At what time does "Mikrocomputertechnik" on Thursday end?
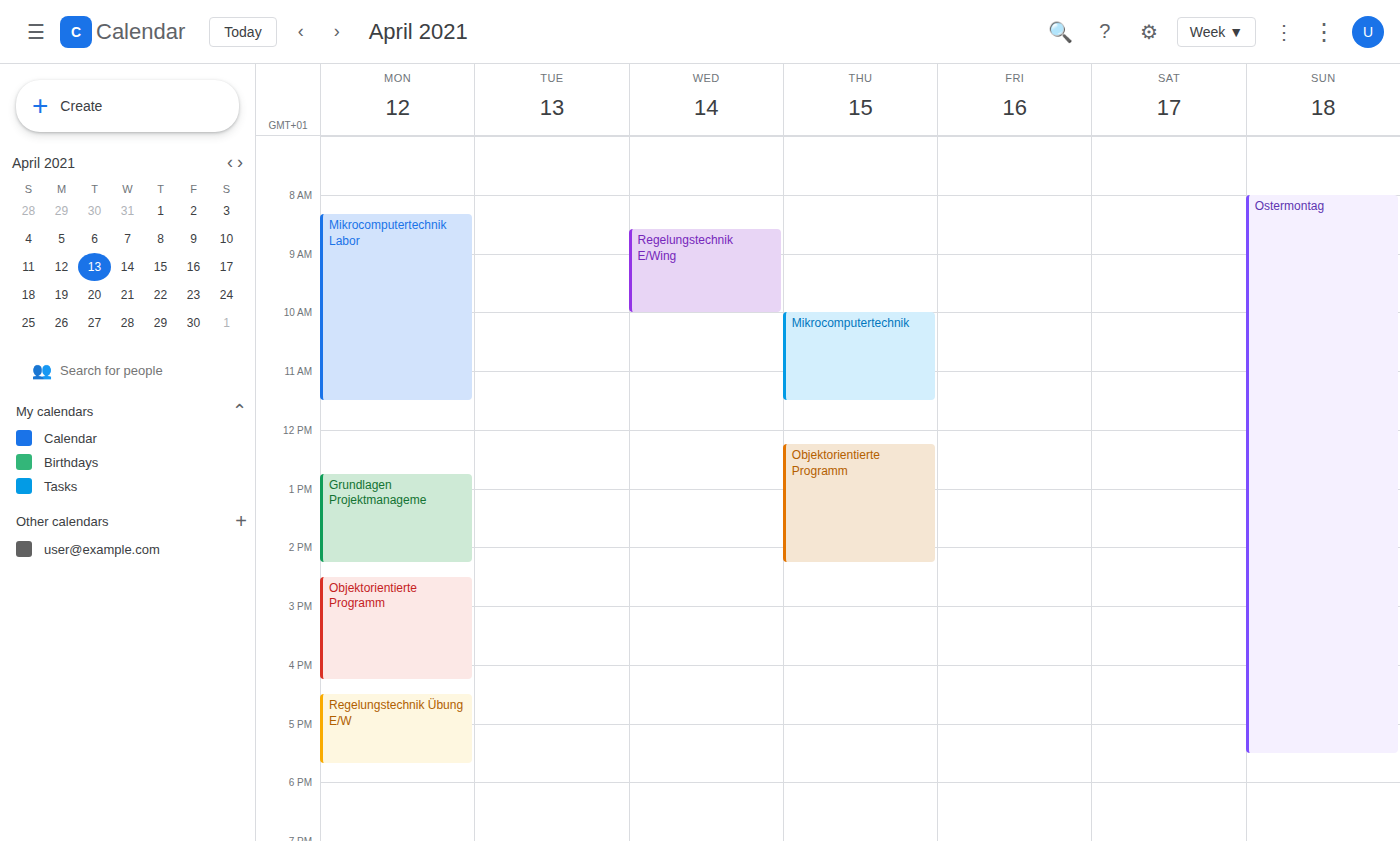
11:30 AM